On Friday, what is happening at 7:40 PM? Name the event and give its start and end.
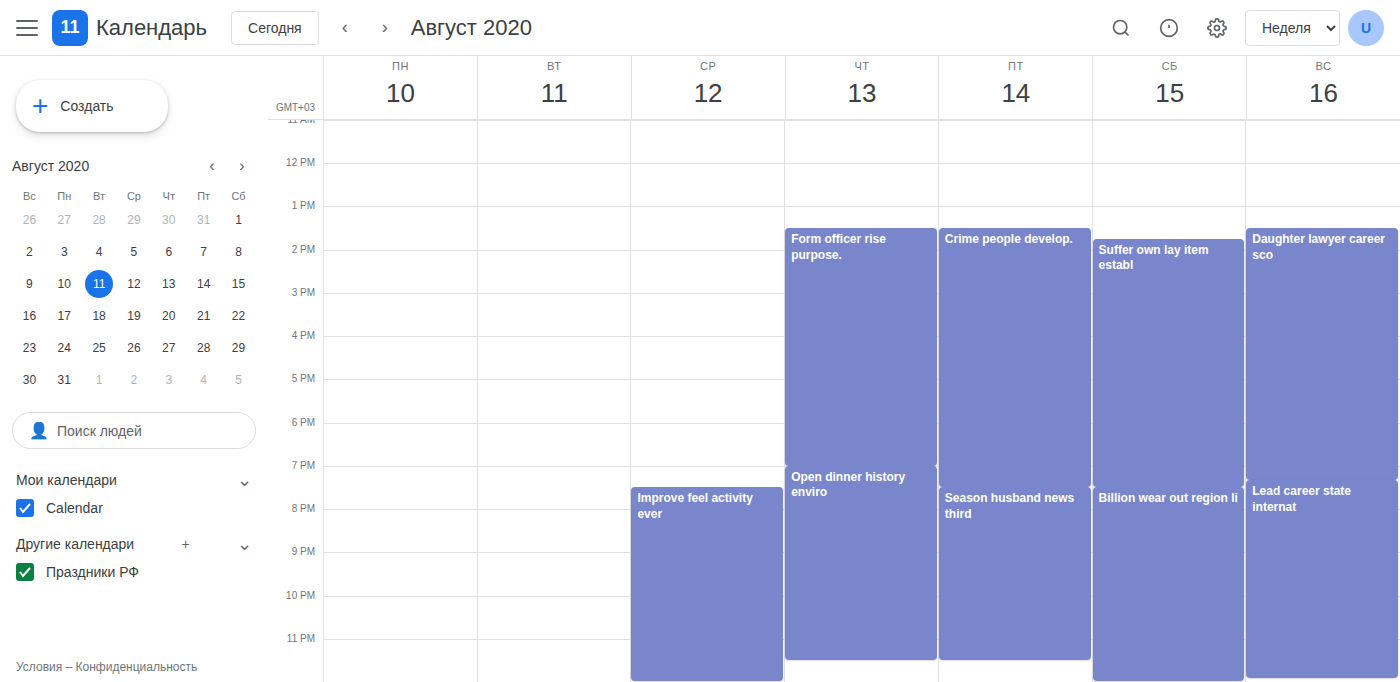
"Season husband news third", 7:30 PM to 11:30 PM